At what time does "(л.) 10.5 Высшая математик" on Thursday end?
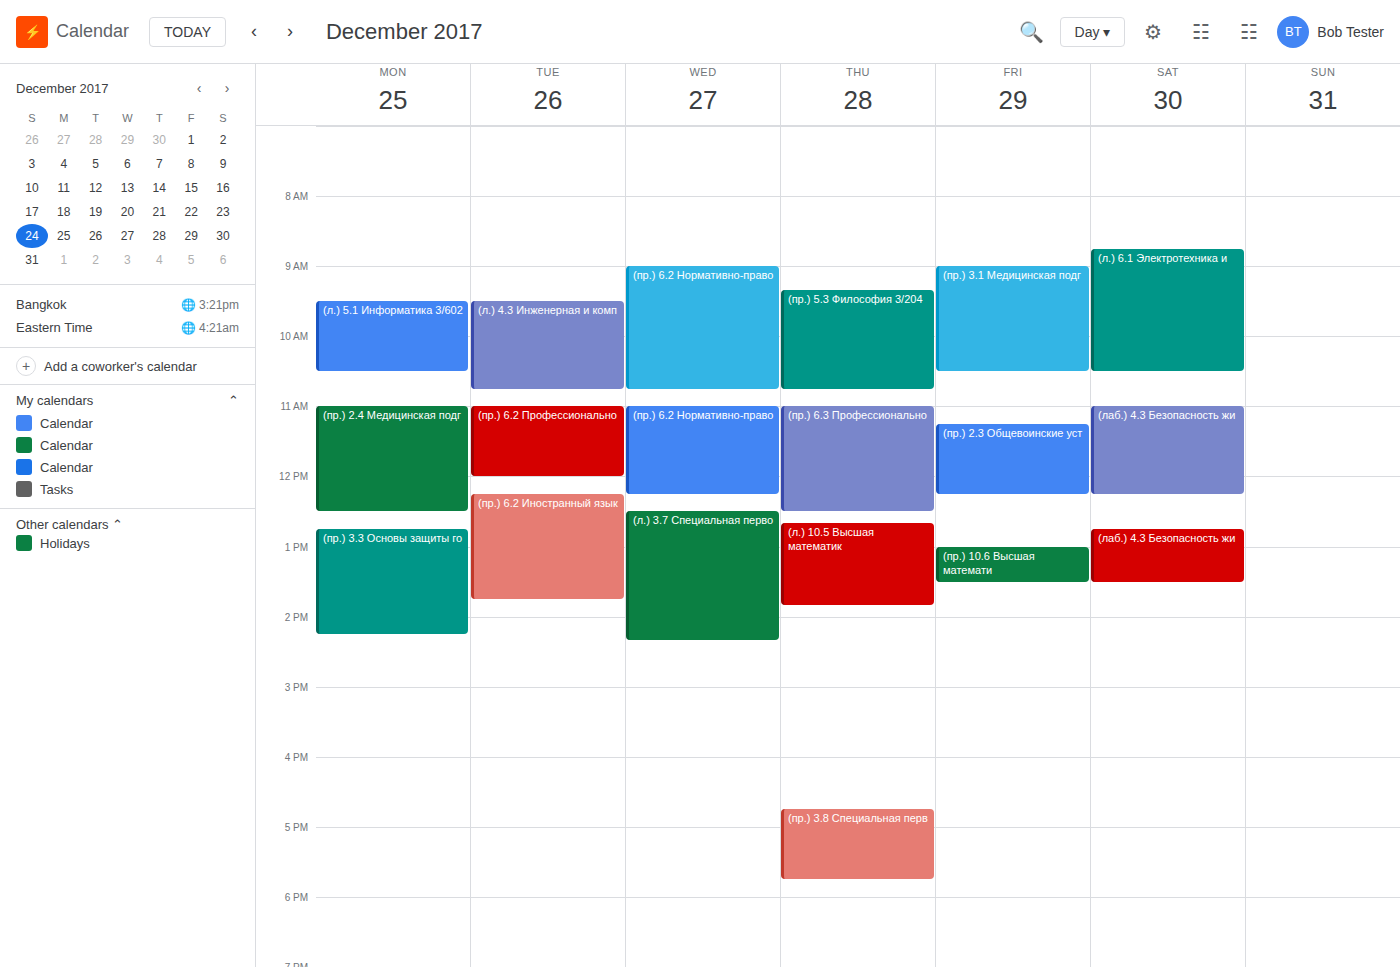
1:50 PM